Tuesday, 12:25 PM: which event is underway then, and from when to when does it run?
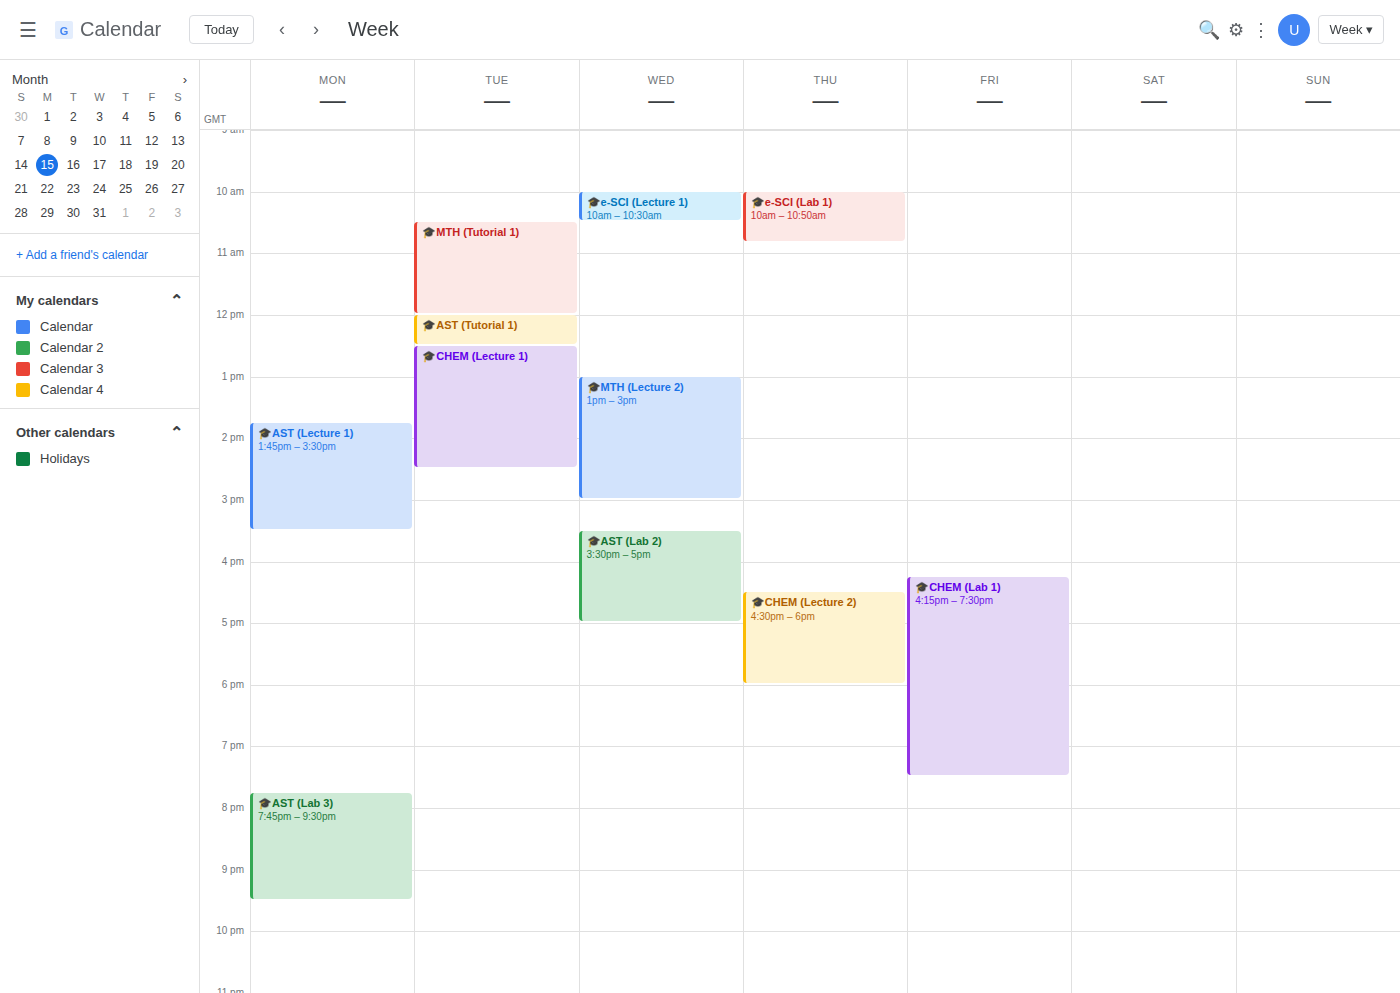
"🎓AST (Tutorial 1)", 12:00 PM to 12:30 PM